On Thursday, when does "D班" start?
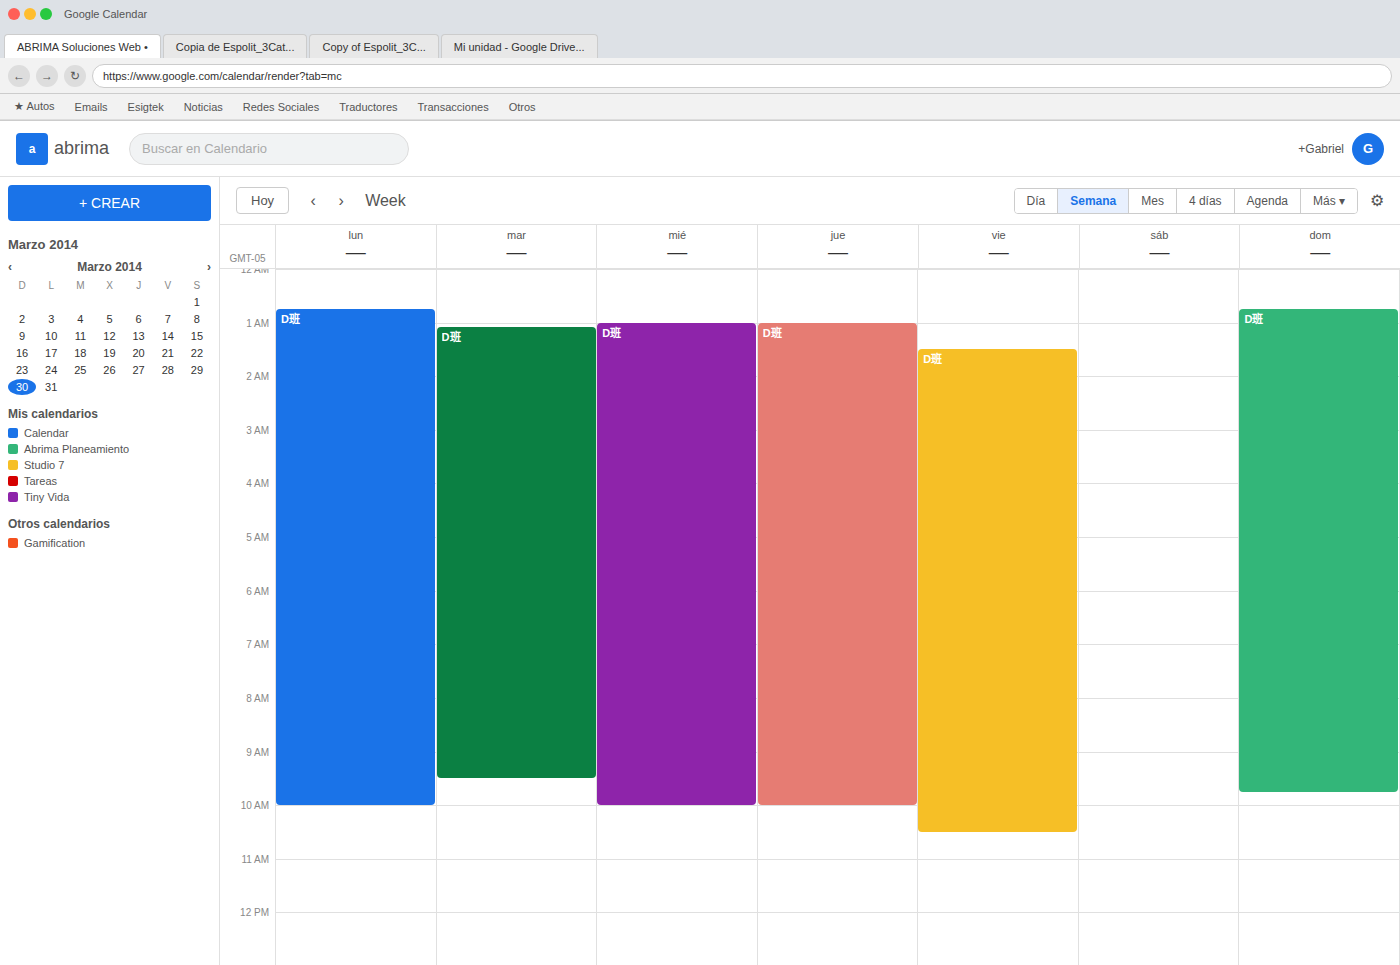
1:00 AM